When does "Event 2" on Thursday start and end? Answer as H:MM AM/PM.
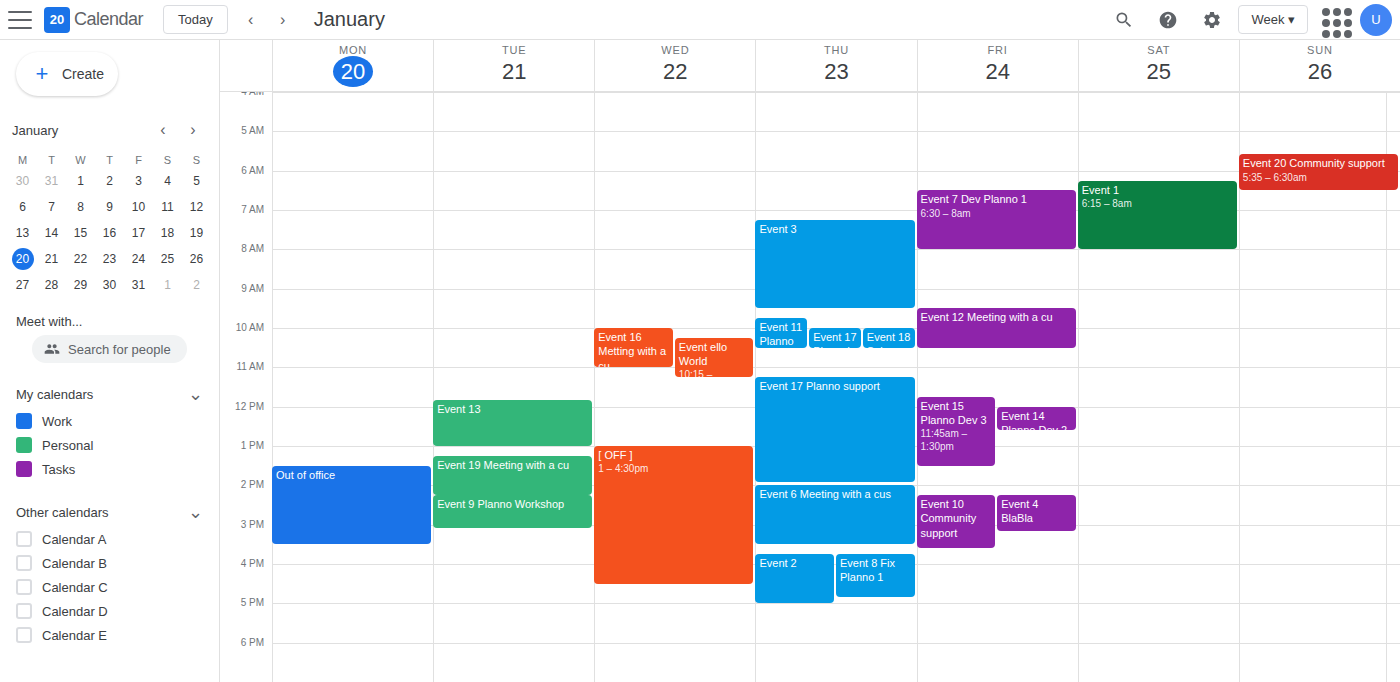
3:45 PM to 5:00 PM